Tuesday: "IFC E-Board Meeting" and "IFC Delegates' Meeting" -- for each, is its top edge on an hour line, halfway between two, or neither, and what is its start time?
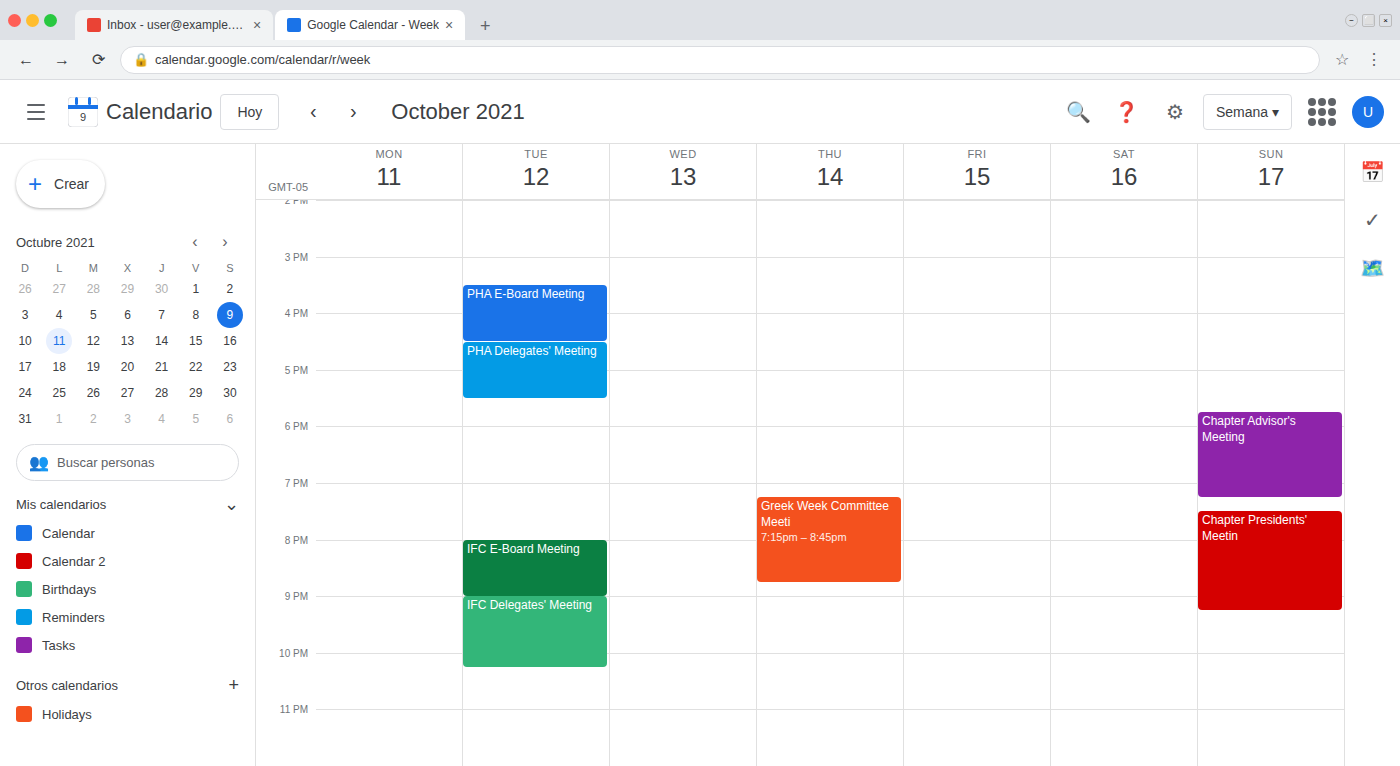
"IFC E-Board Meeting": 8:00 PM, exactly on the 8 PM line. "IFC Delegates' Meeting": 9:00 PM, exactly on the 9 PM line.